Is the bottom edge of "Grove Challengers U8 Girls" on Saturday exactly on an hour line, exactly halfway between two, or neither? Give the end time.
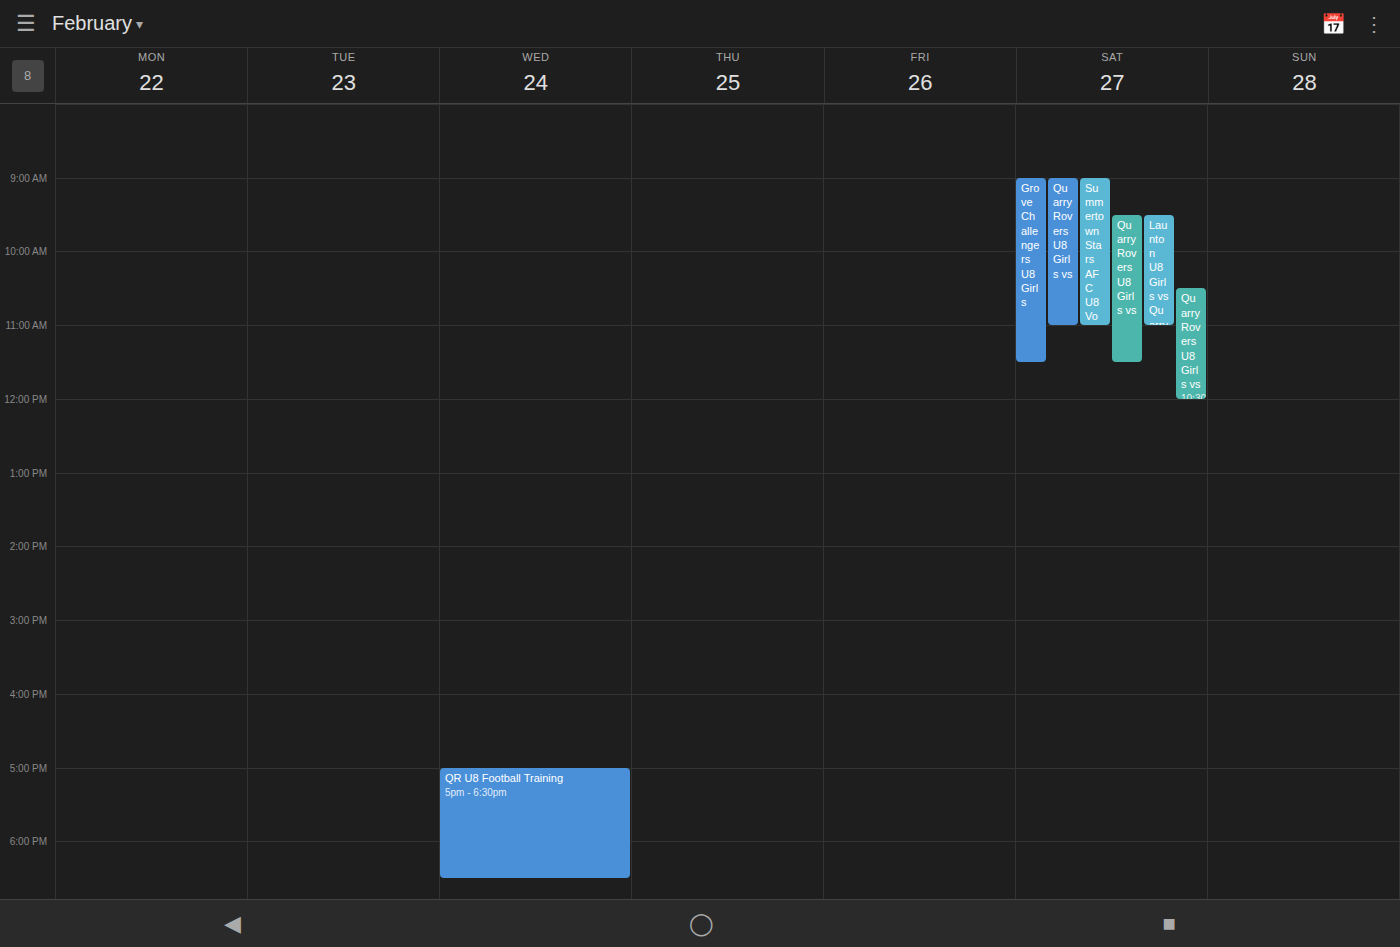
11:30 AM -- halfway between the 11 AM and 12 PM lines.